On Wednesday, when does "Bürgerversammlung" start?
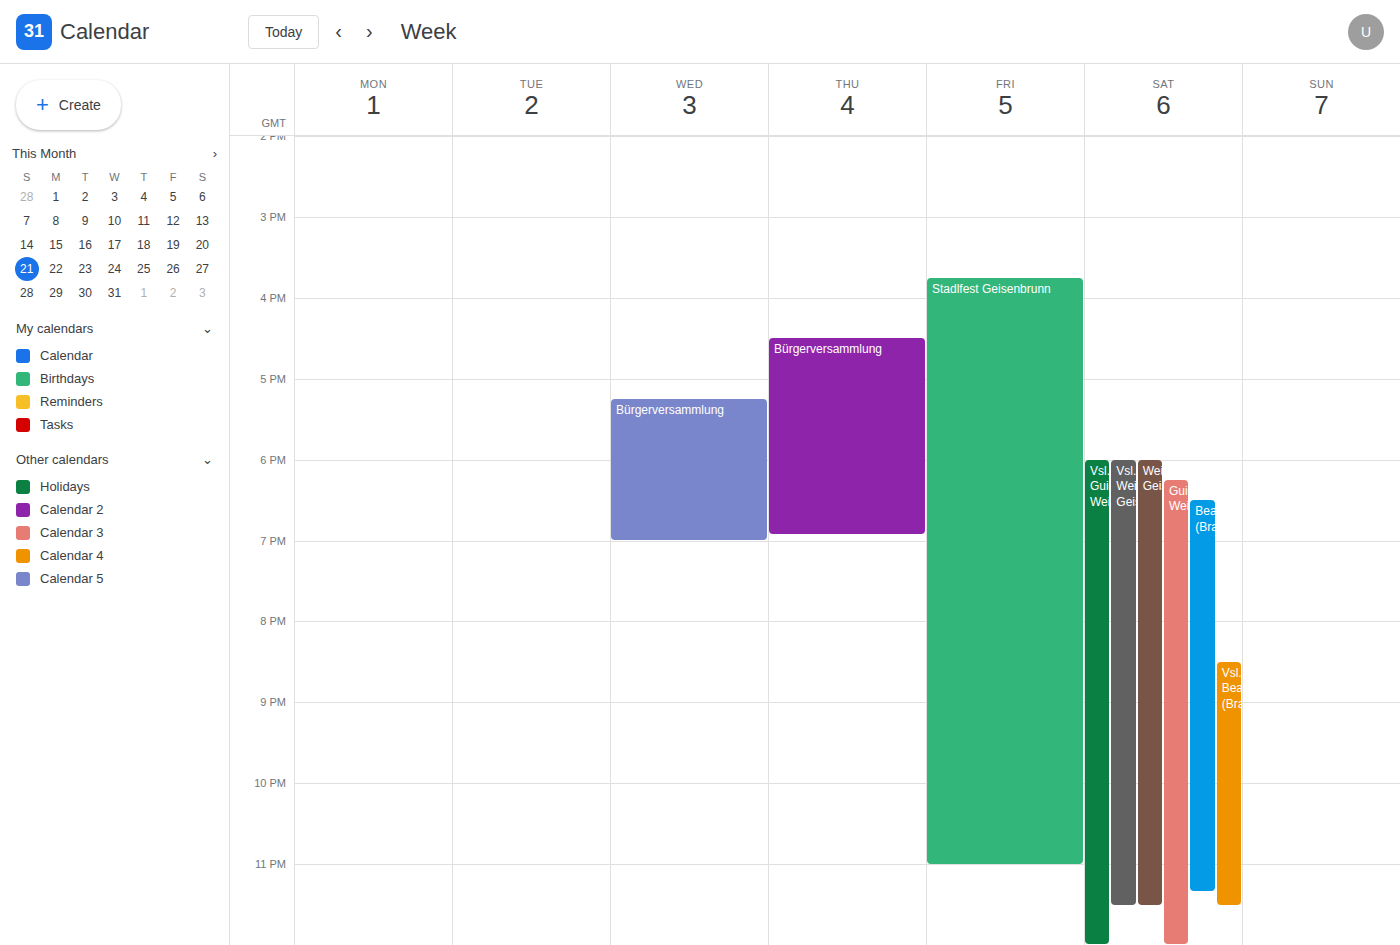
5:15 PM